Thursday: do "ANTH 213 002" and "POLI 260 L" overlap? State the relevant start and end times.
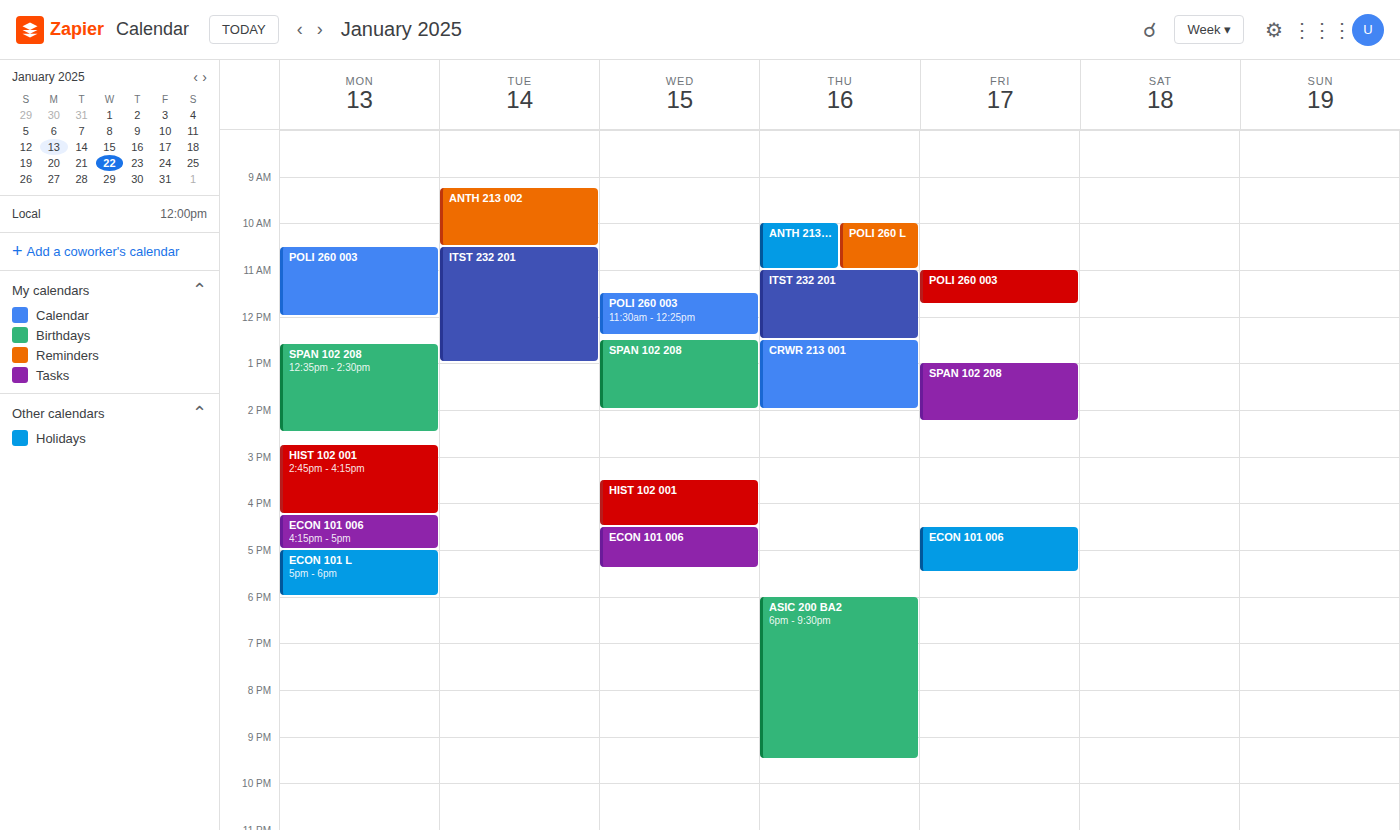
"ANTH 213 002" runs 10:00 AM to 11:00 AM, inside "POLI 260 L" -- they overlap.